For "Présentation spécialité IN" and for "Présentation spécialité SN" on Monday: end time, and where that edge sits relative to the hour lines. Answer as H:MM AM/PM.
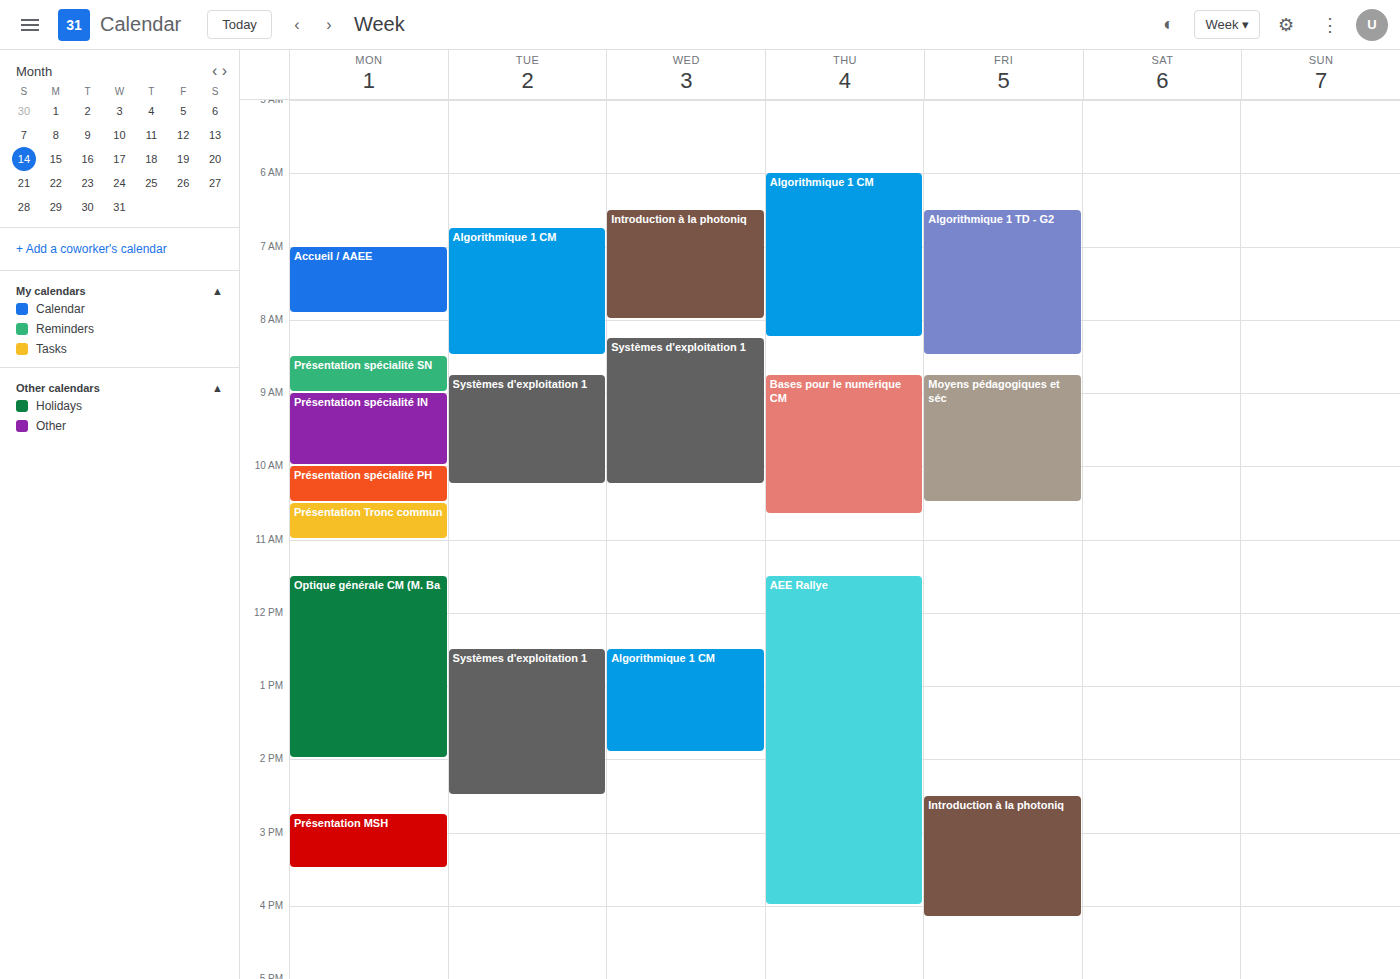
"Présentation spécialité IN": 10:00 AM, exactly on the 10 AM line. "Présentation spécialité SN": 9:00 AM, exactly on the 9 AM line.